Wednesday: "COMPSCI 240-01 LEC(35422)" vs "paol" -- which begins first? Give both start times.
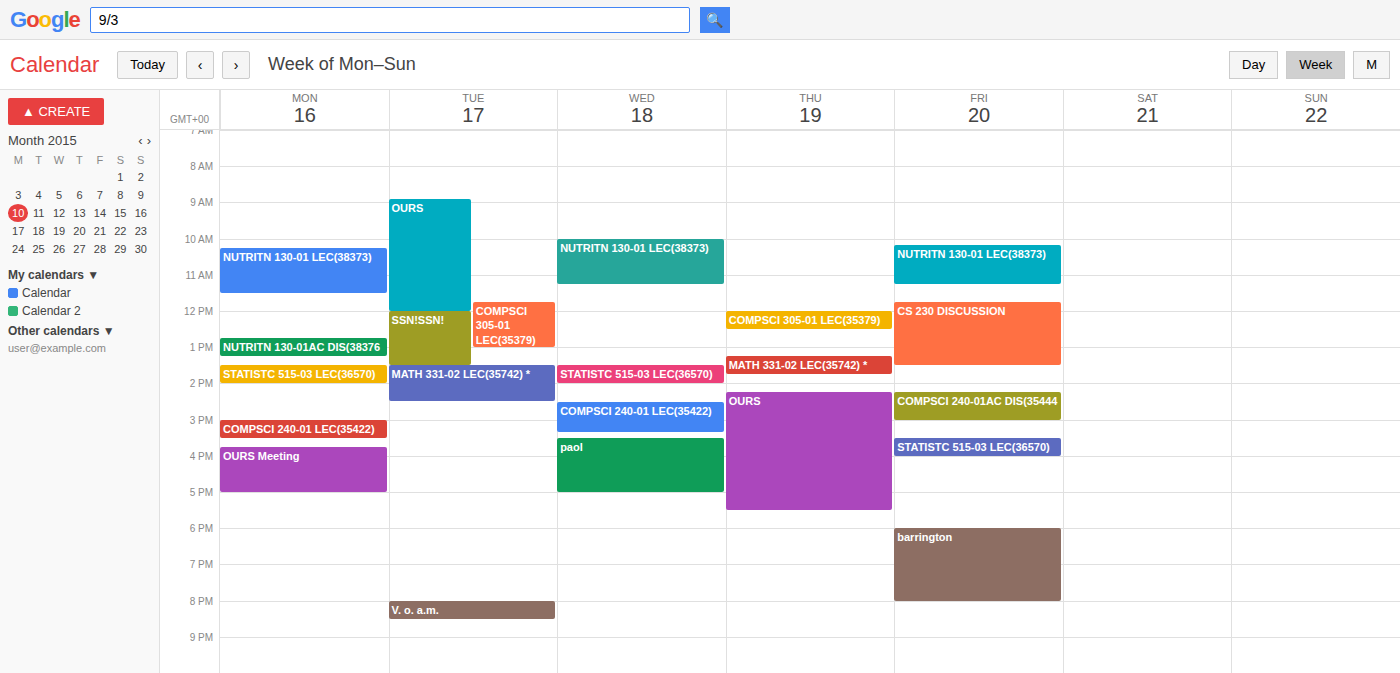
"COMPSCI 240-01 LEC(35422)" 2:30 PM; "paol" 3:30 PM.